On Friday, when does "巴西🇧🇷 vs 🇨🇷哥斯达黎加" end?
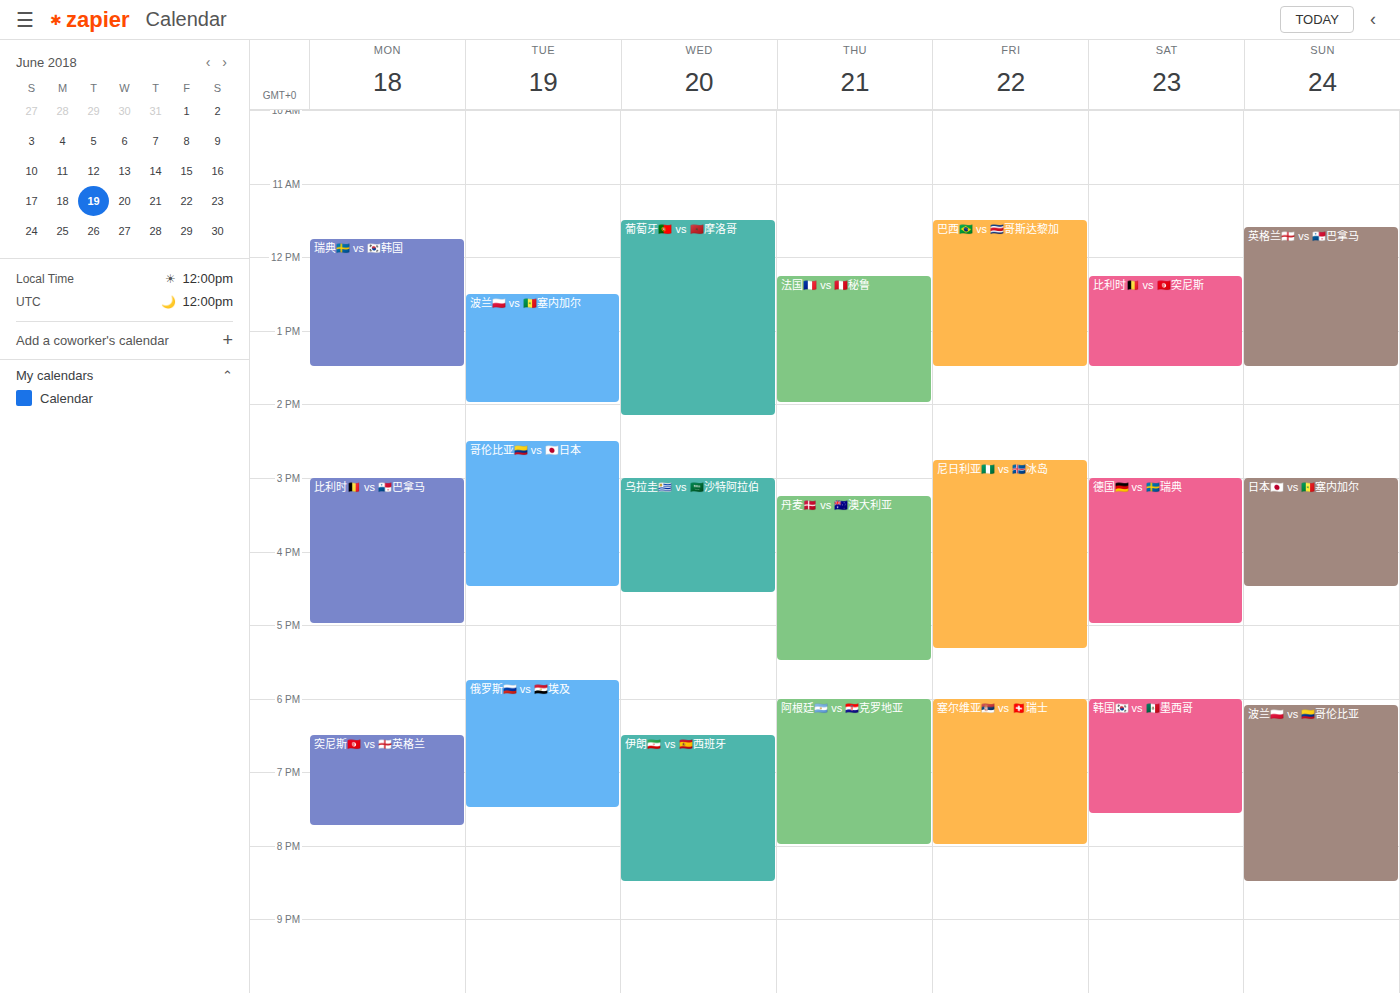
1:30 PM